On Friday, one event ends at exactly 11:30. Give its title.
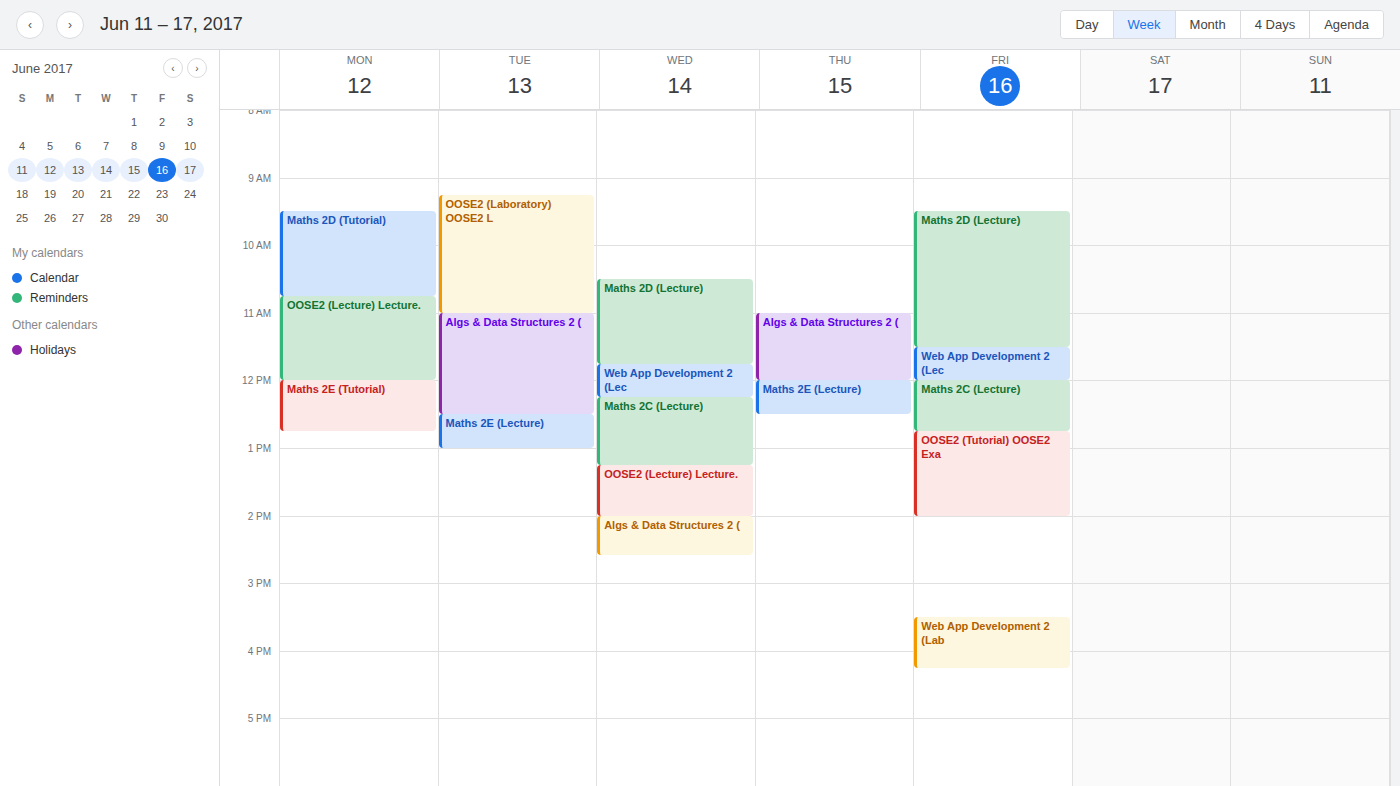
"Maths 2D (Lecture)"